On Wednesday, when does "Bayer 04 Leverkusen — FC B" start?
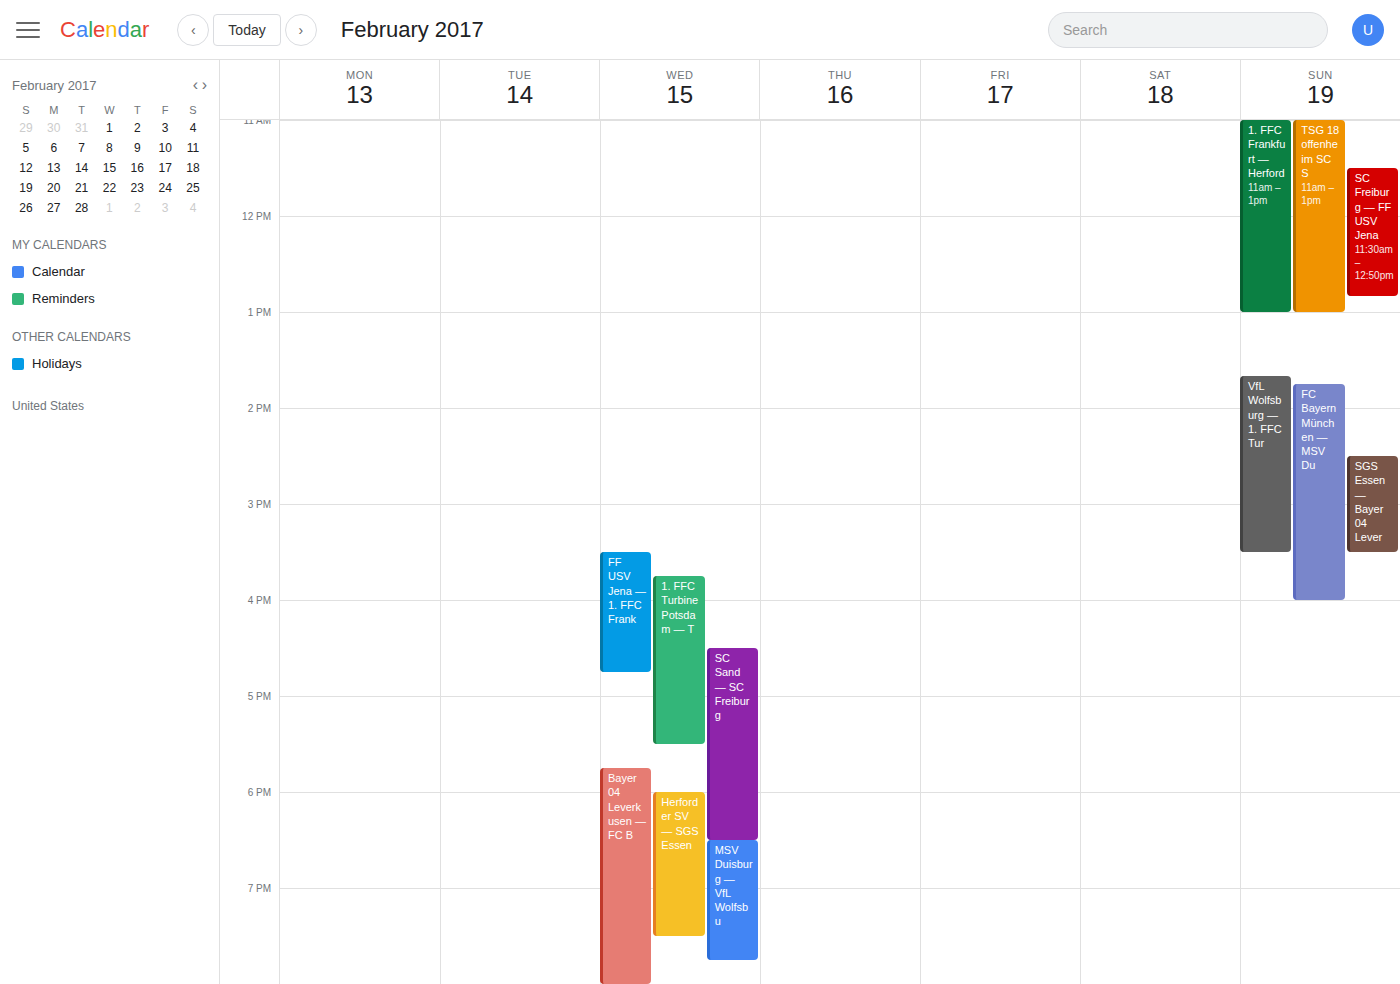
17:45